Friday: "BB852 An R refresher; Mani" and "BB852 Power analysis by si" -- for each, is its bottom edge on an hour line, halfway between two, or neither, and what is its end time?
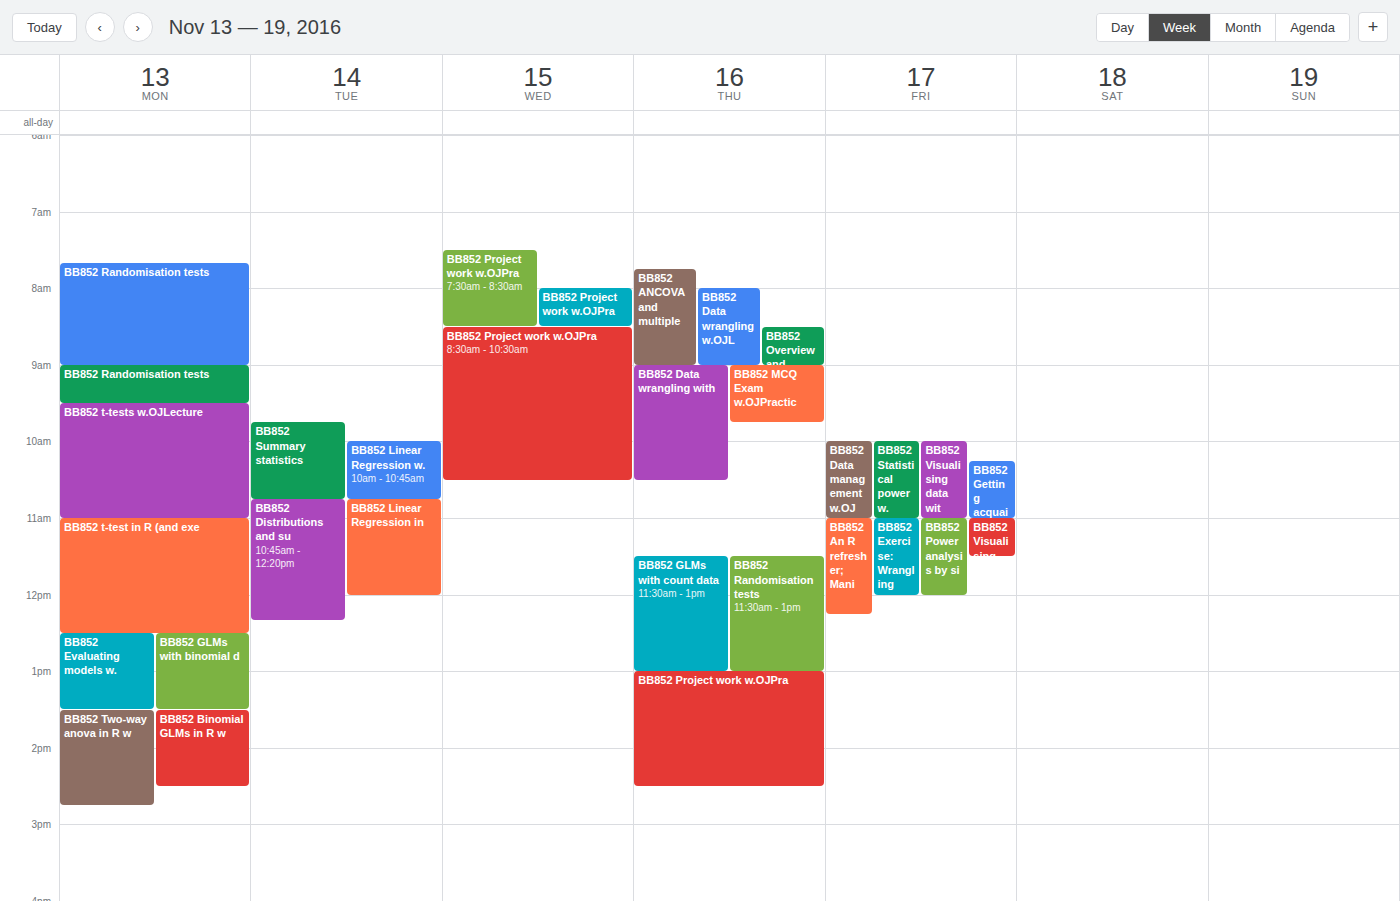
"BB852 An R refresher; Mani": 12:15 PM, neither: a quarter of the way from the 12 PM line to the 1 PM line. "BB852 Power analysis by si": 12:00 PM, exactly on the 12 PM line.